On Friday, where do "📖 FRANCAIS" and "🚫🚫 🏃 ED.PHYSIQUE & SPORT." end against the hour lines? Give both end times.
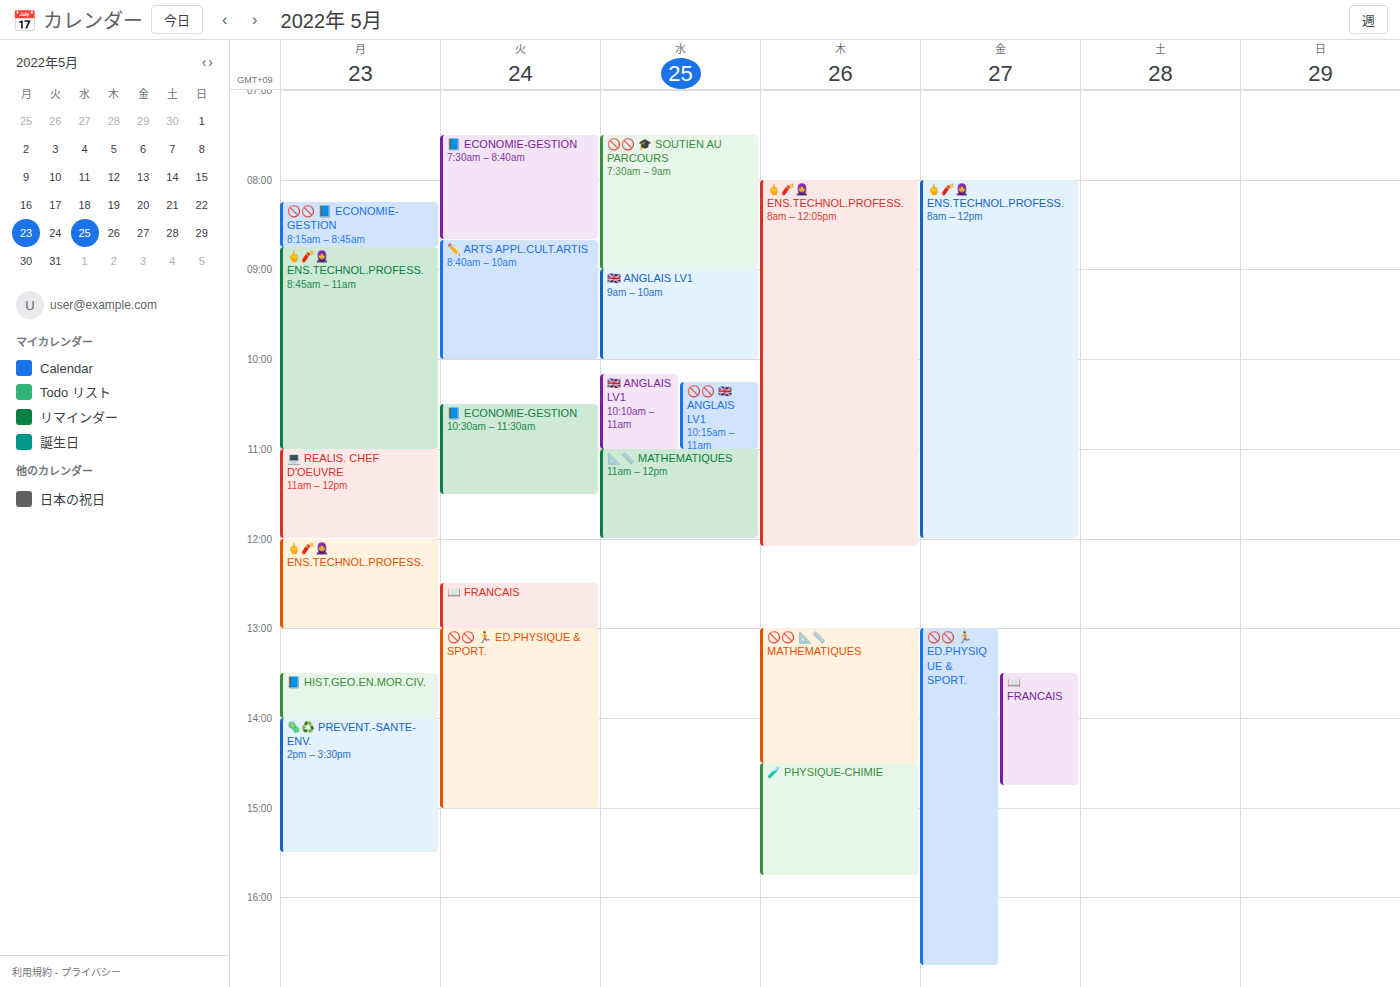
"📖 FRANCAIS": 2:45 PM, neither: three quarters of the way from the 2 PM line to the 3 PM line. "🚫🚫 🏃 ED.PHYSIQUE & SPORT.": 4:45 PM, neither: three quarters of the way from the 4 PM line to the 5 PM line.